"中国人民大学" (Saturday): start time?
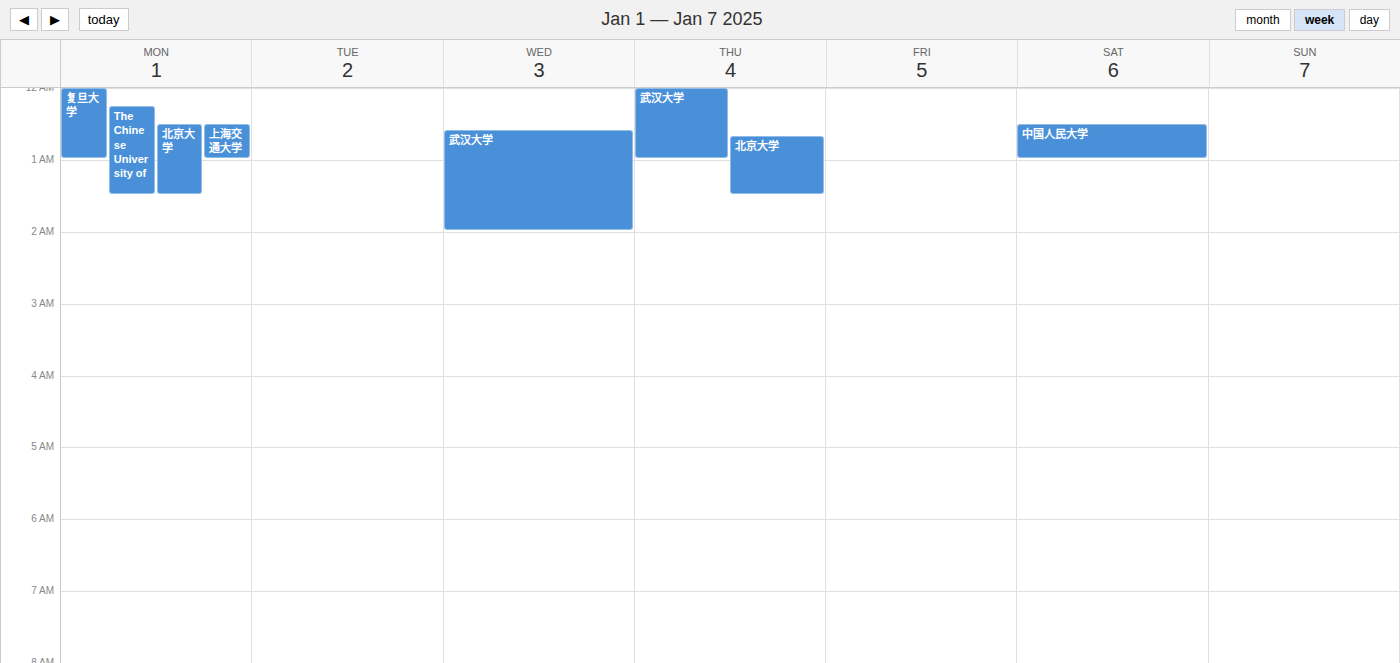
00:30